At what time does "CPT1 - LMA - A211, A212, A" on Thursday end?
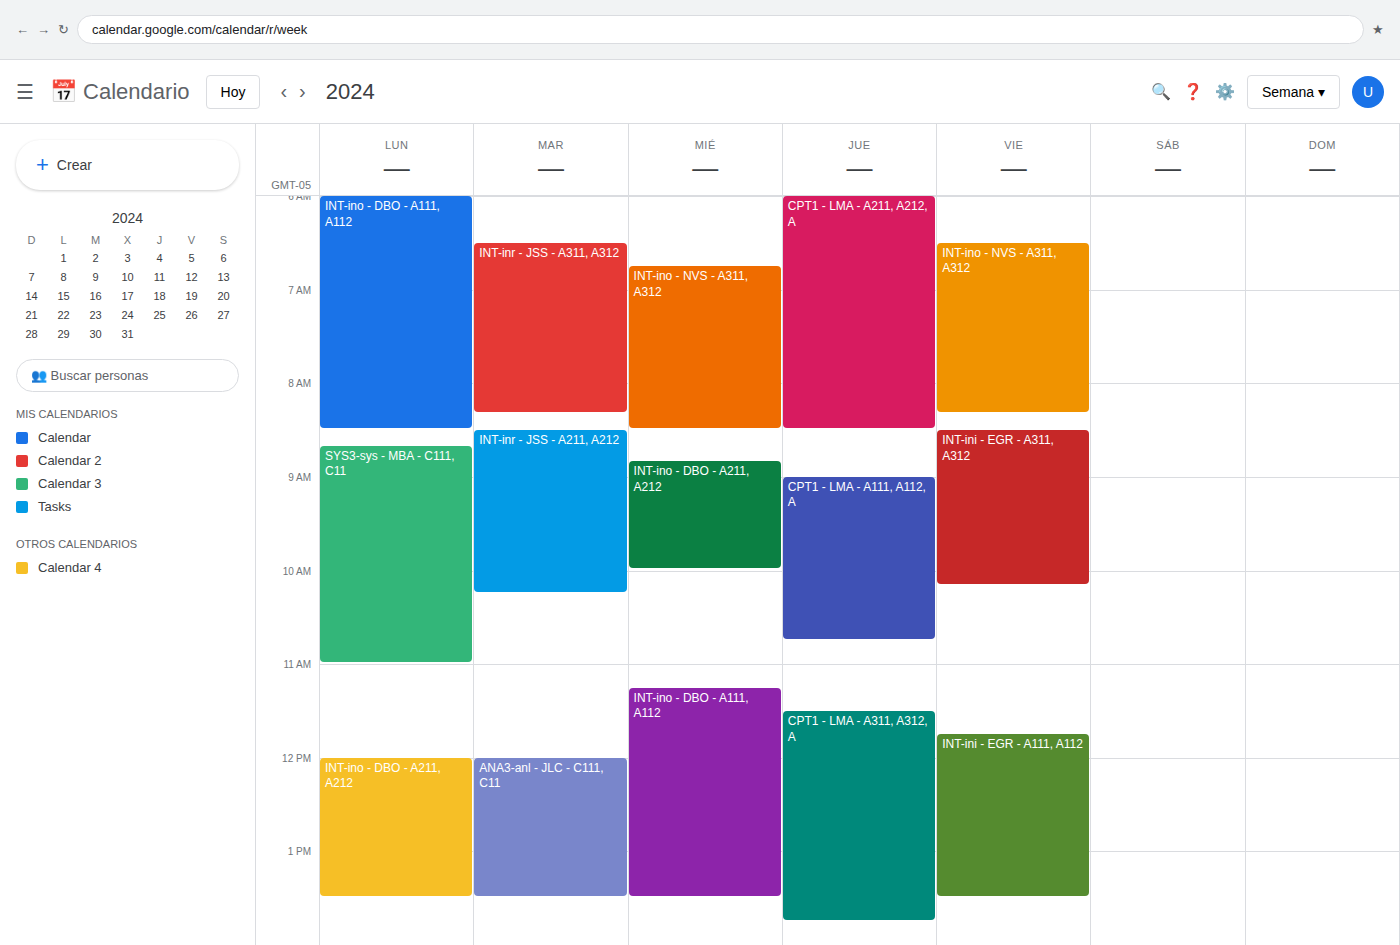
08:30